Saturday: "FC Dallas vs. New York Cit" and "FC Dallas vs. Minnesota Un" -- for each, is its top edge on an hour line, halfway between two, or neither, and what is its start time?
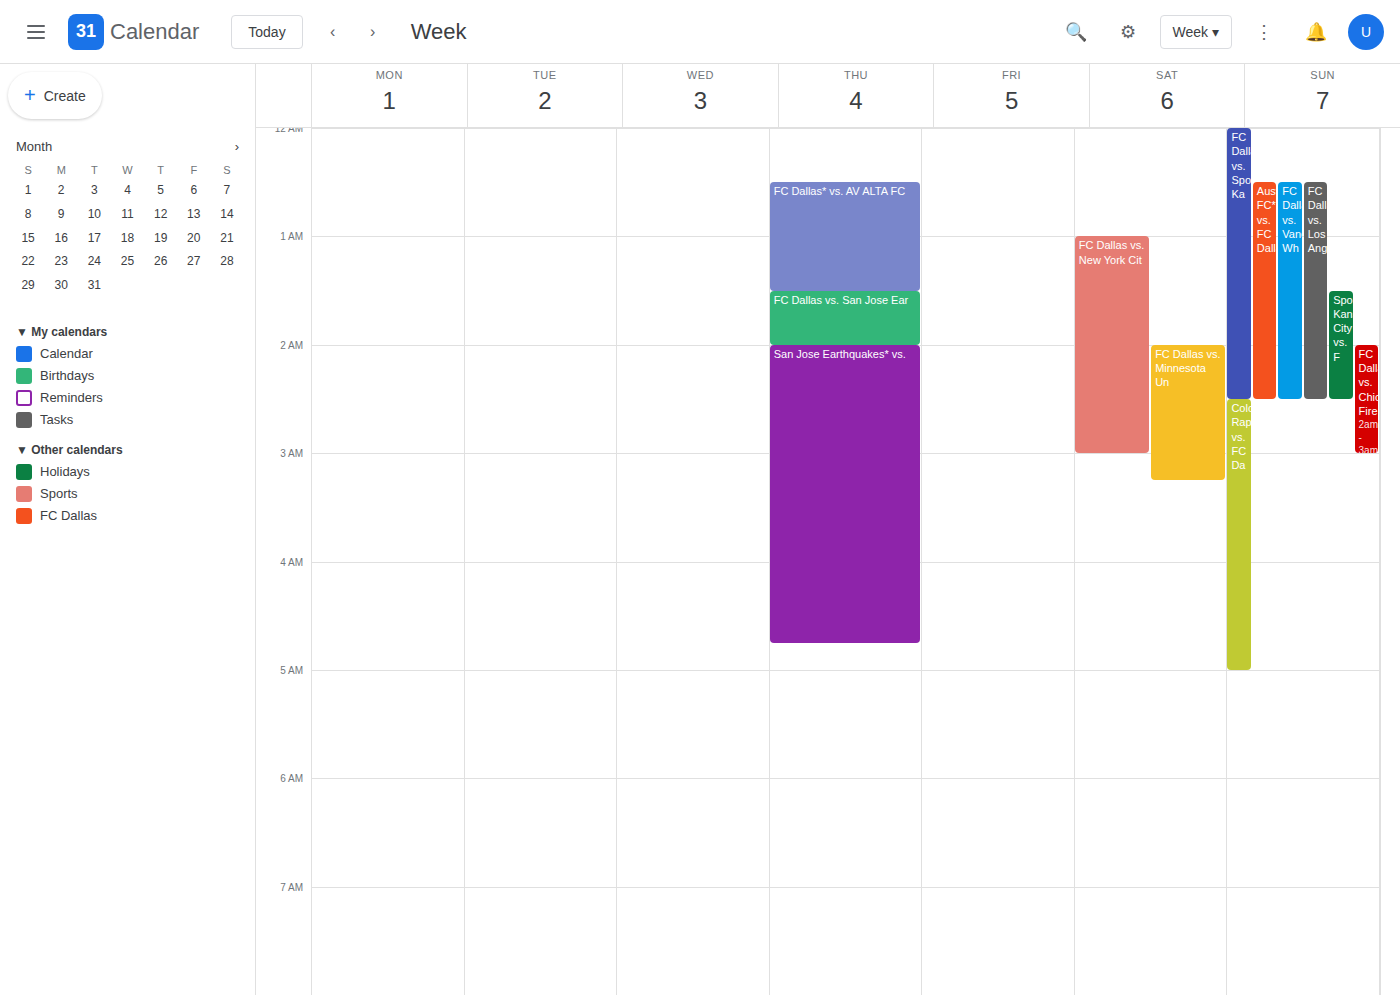
"FC Dallas vs. New York Cit": 1:00 AM, exactly on the 1 AM line. "FC Dallas vs. Minnesota Un": 2:00 AM, exactly on the 2 AM line.